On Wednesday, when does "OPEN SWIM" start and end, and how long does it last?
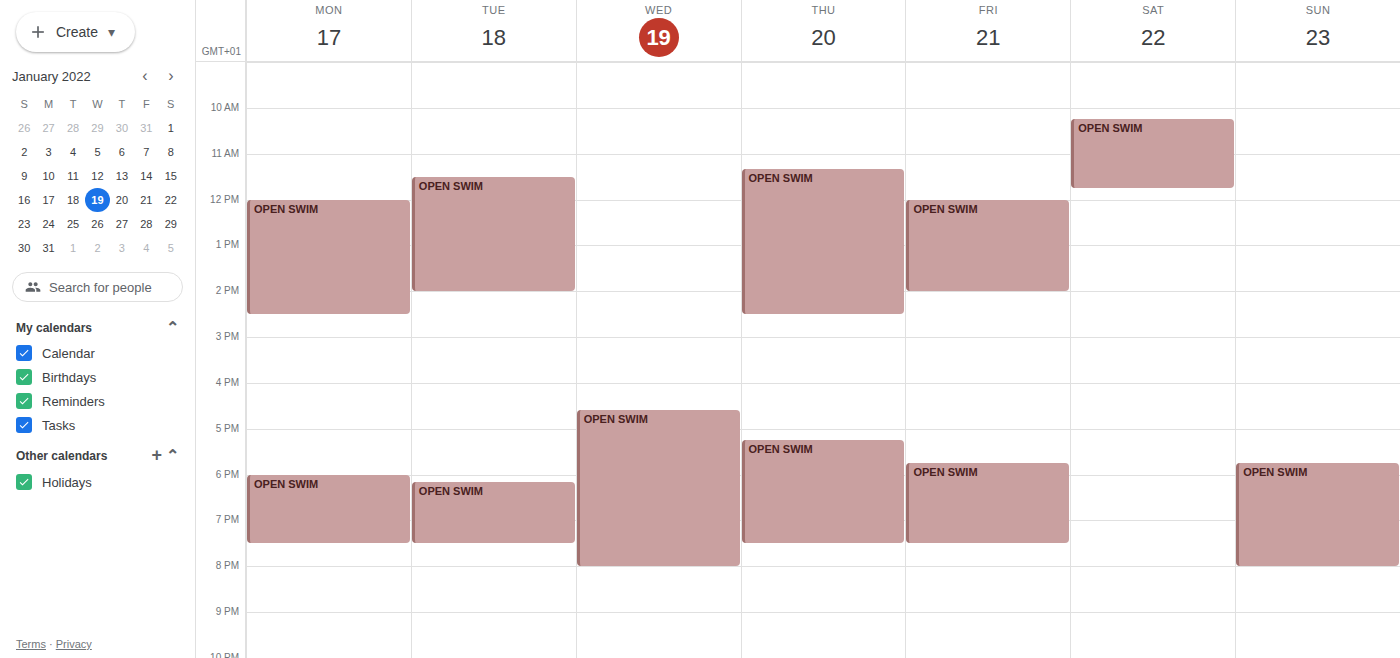
4:35 PM to 8:00 PM, 3 hours 25 minutes